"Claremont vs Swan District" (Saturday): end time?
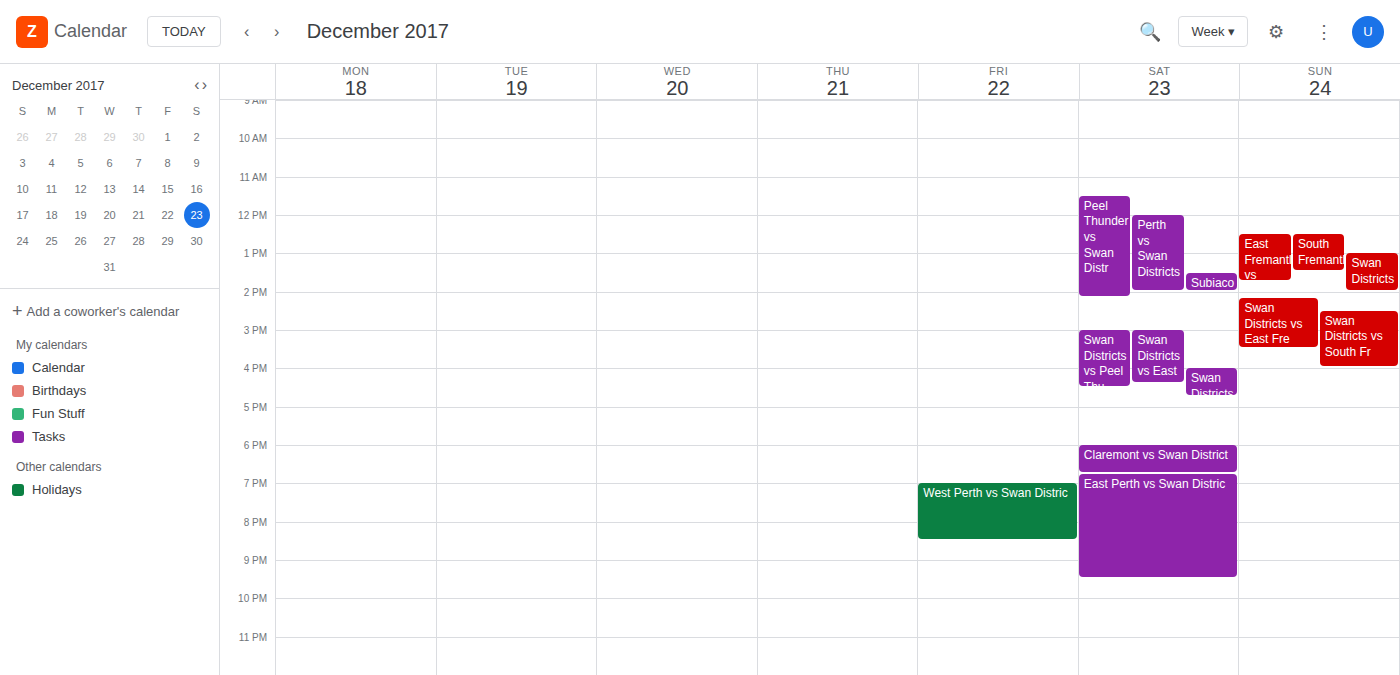
6:45 PM